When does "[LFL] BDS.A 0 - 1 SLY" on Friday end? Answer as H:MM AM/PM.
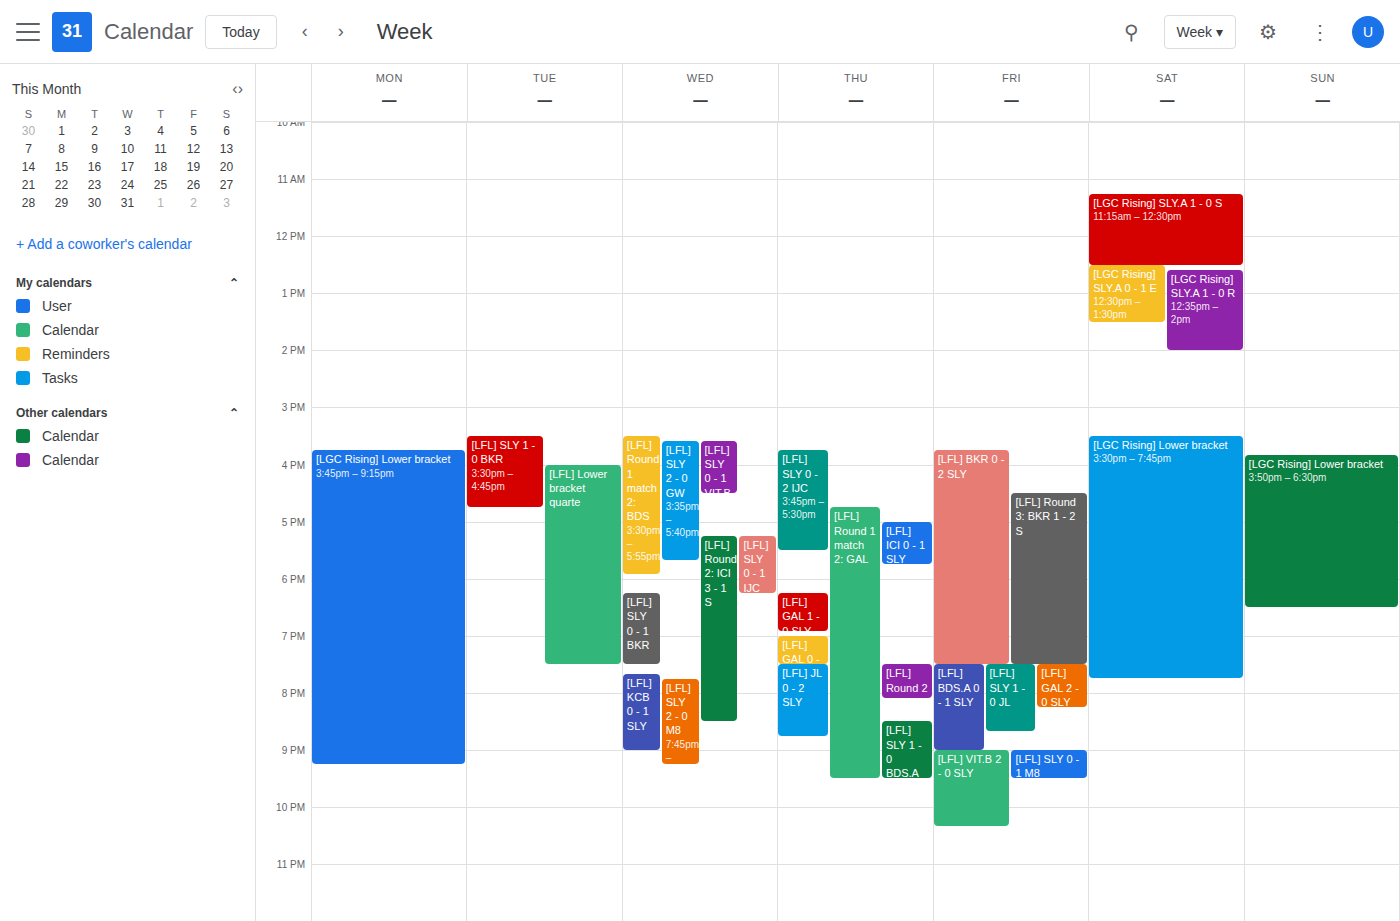
9:00 PM